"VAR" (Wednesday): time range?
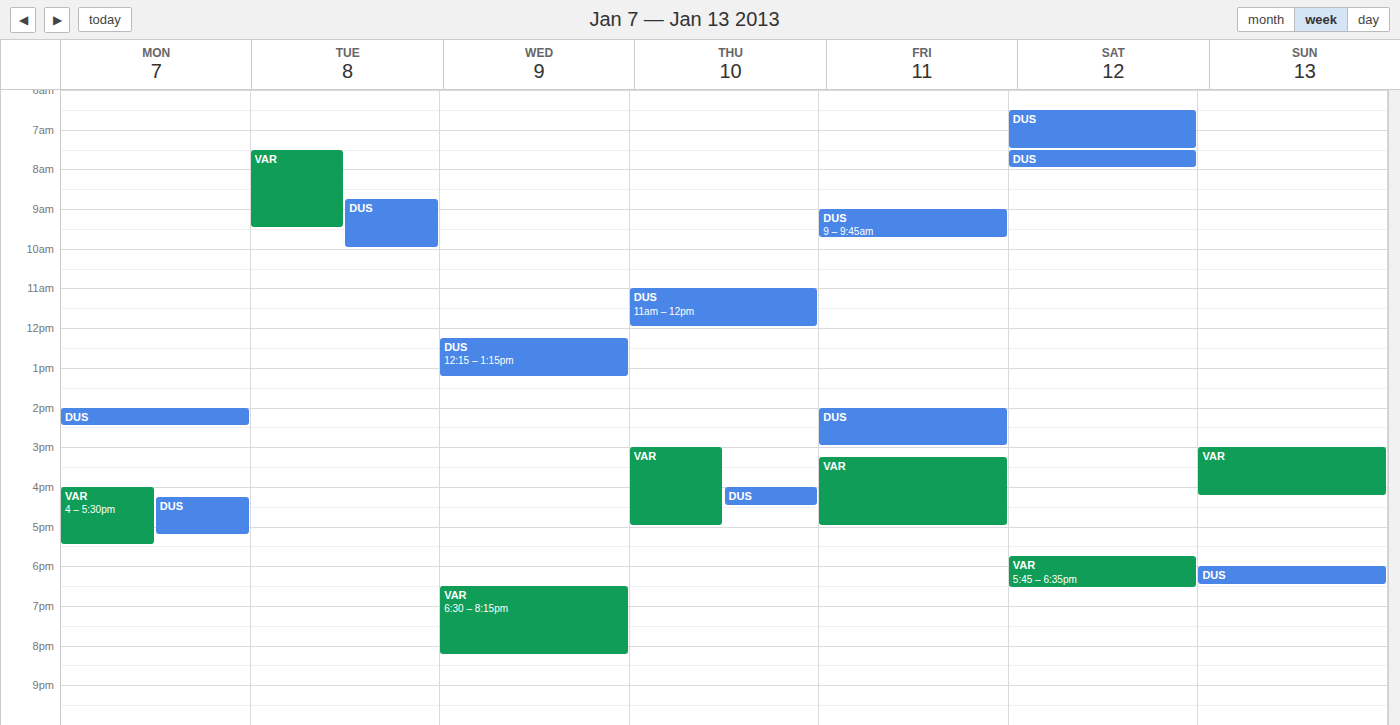
6:30 PM to 8:15 PM